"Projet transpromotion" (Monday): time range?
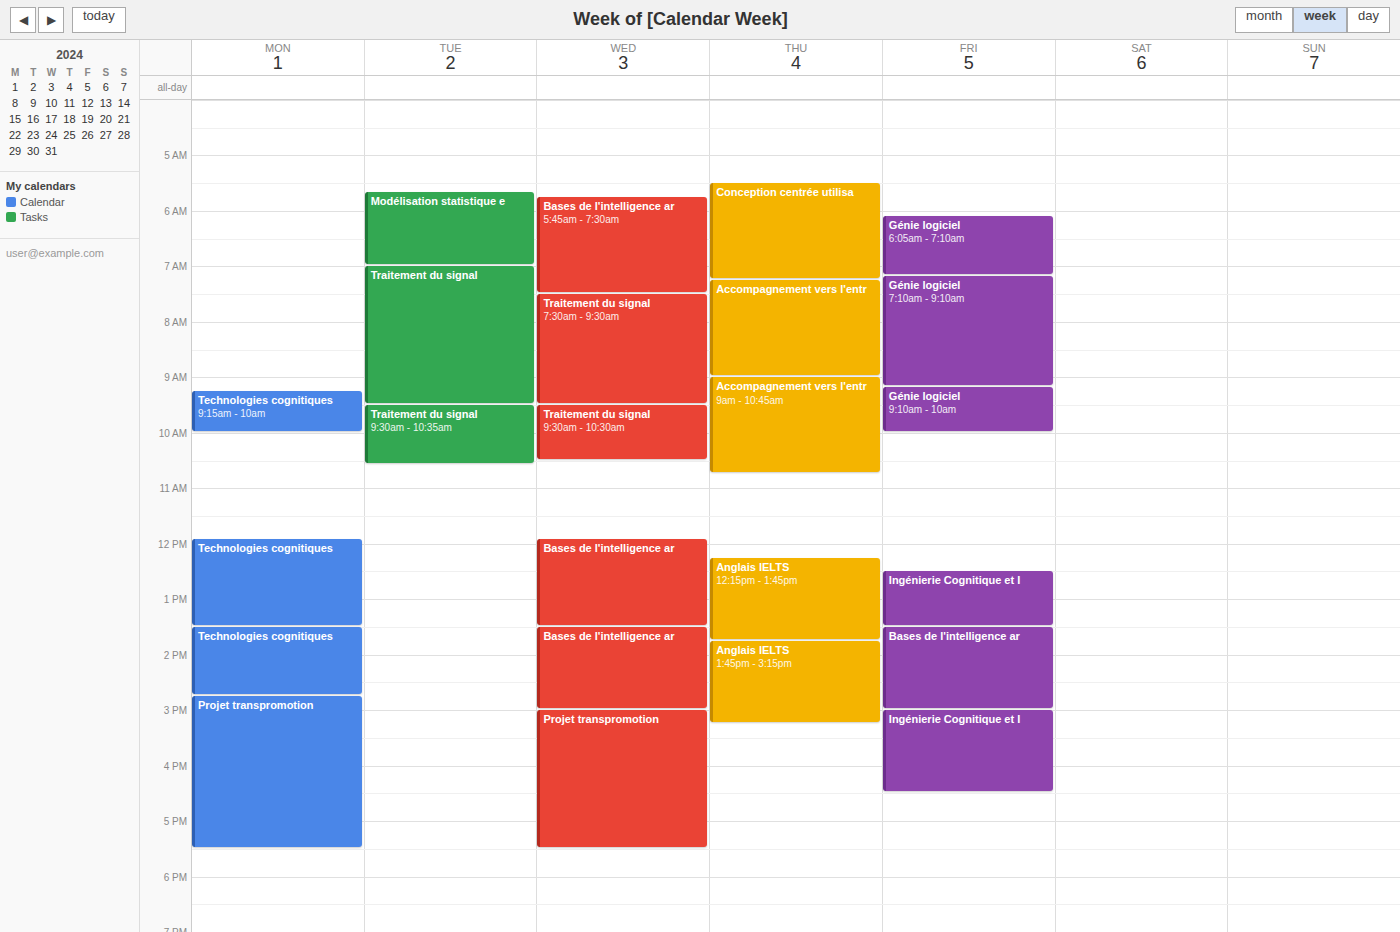
2:45 PM to 5:30 PM